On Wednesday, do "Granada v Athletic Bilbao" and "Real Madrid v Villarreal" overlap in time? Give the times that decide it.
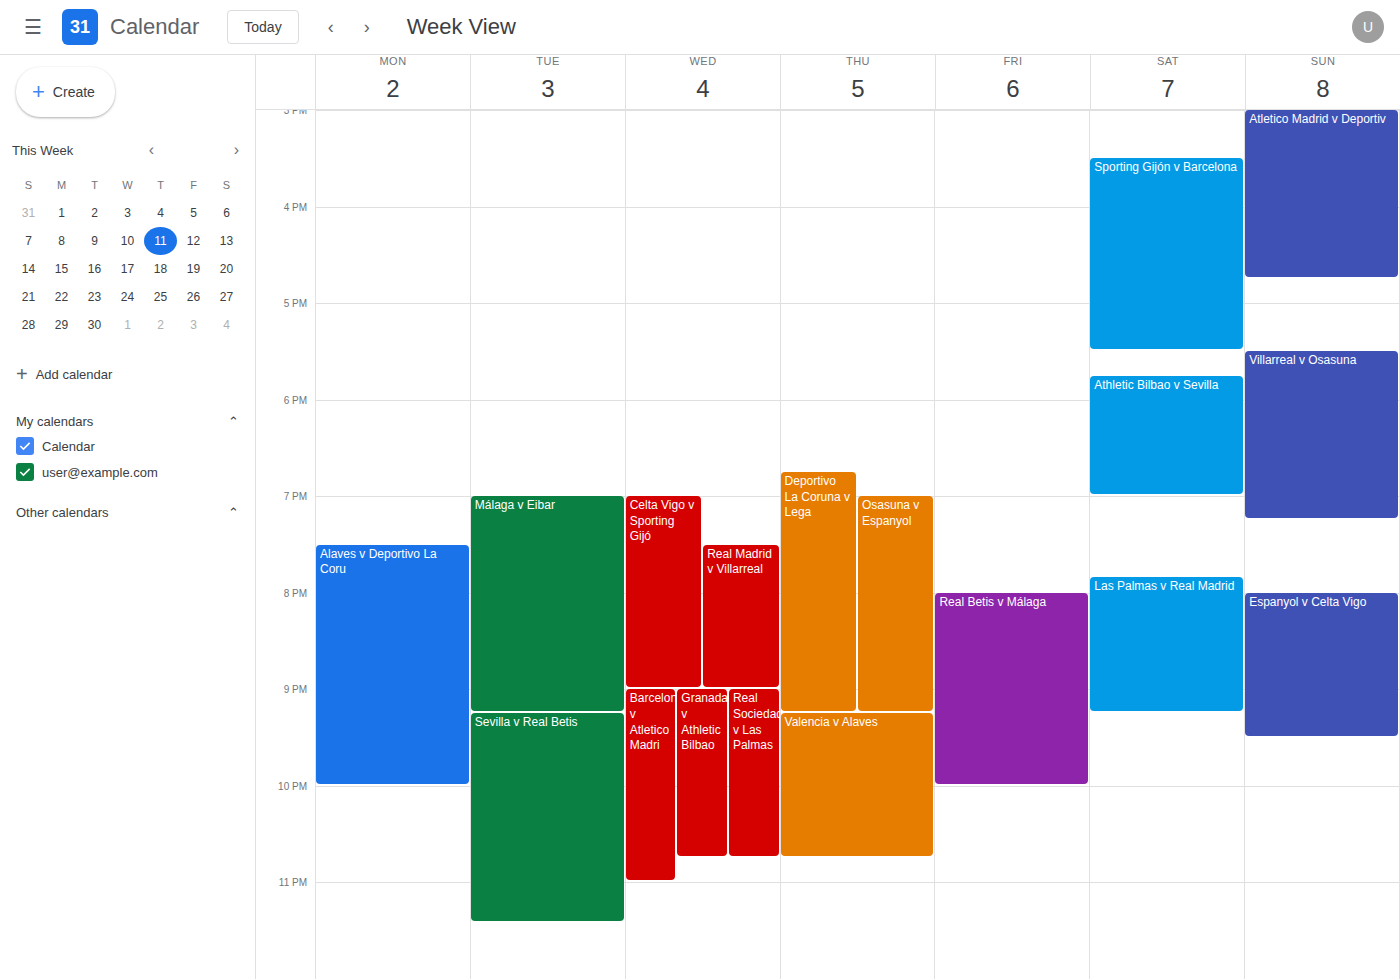
"Real Madrid v Villarreal" ends at 21:00, exactly when "Granada v Athletic Bilbao" starts -- they touch but do not overlap.